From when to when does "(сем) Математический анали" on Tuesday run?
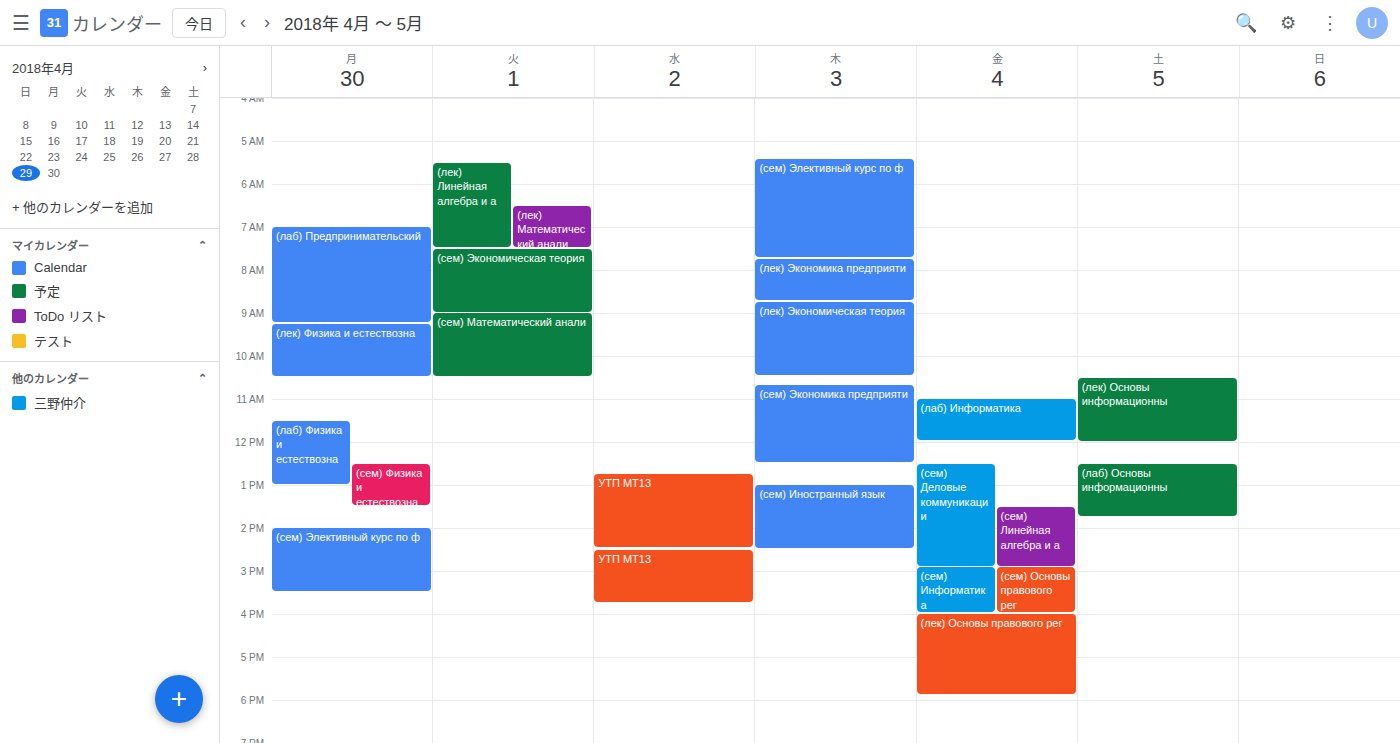
9:00 AM to 10:30 AM